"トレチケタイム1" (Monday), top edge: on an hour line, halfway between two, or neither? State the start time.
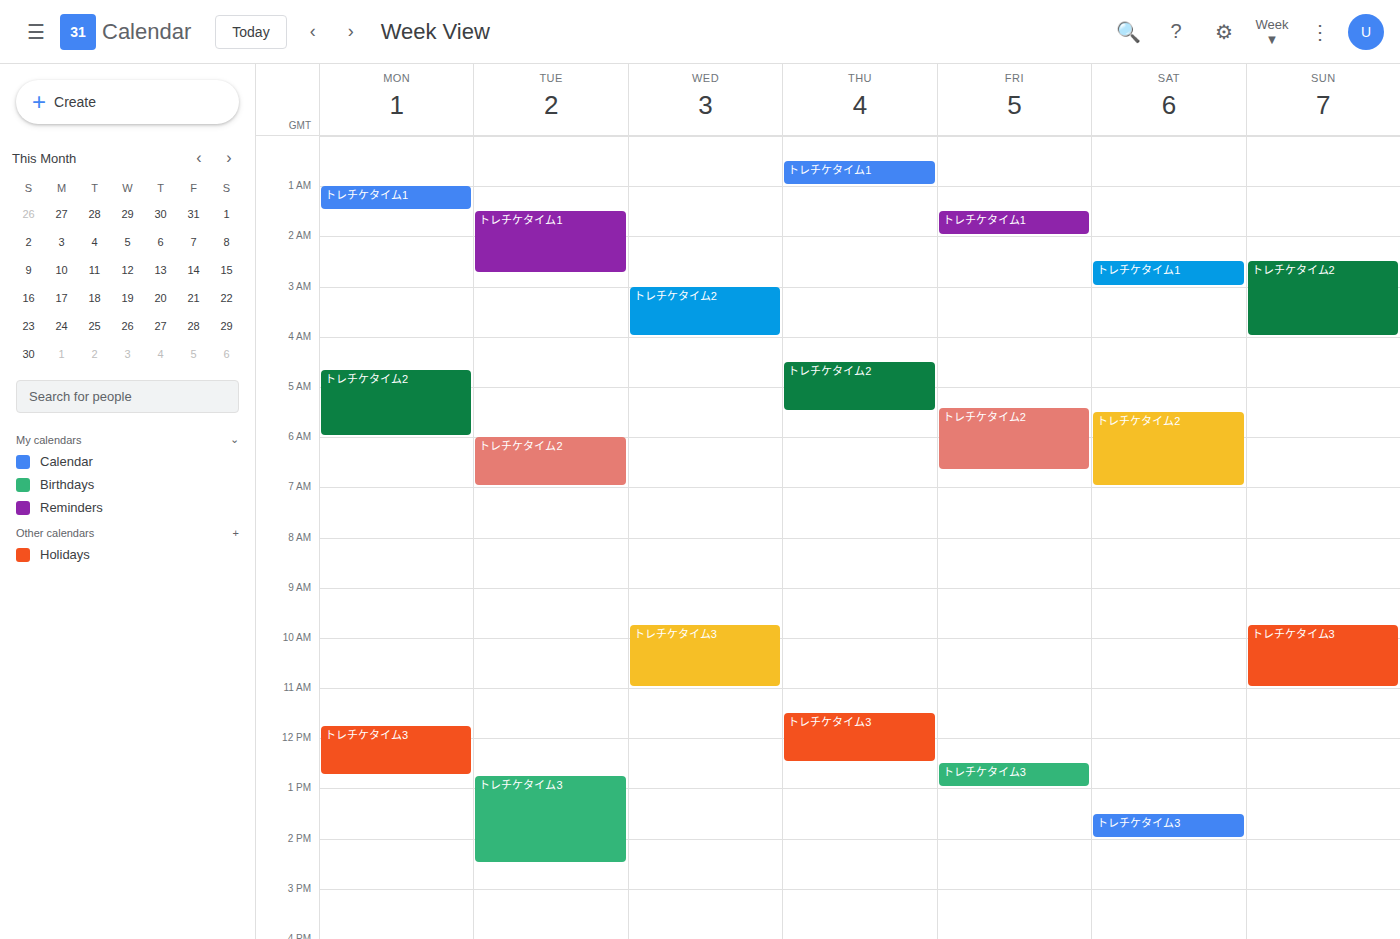
1:00 AM -- exactly on the 1 AM line.